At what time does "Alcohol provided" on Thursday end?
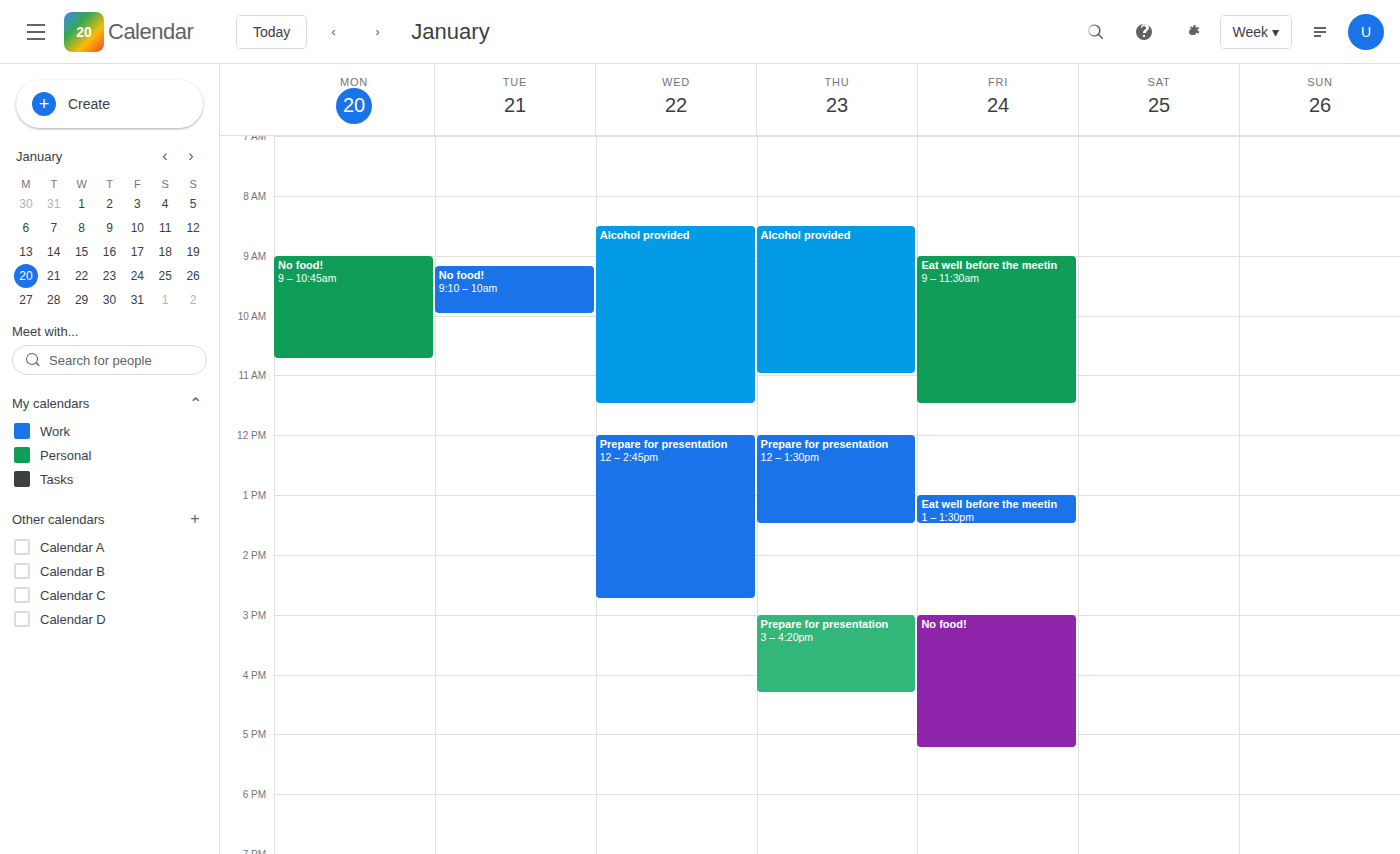
11:00 AM